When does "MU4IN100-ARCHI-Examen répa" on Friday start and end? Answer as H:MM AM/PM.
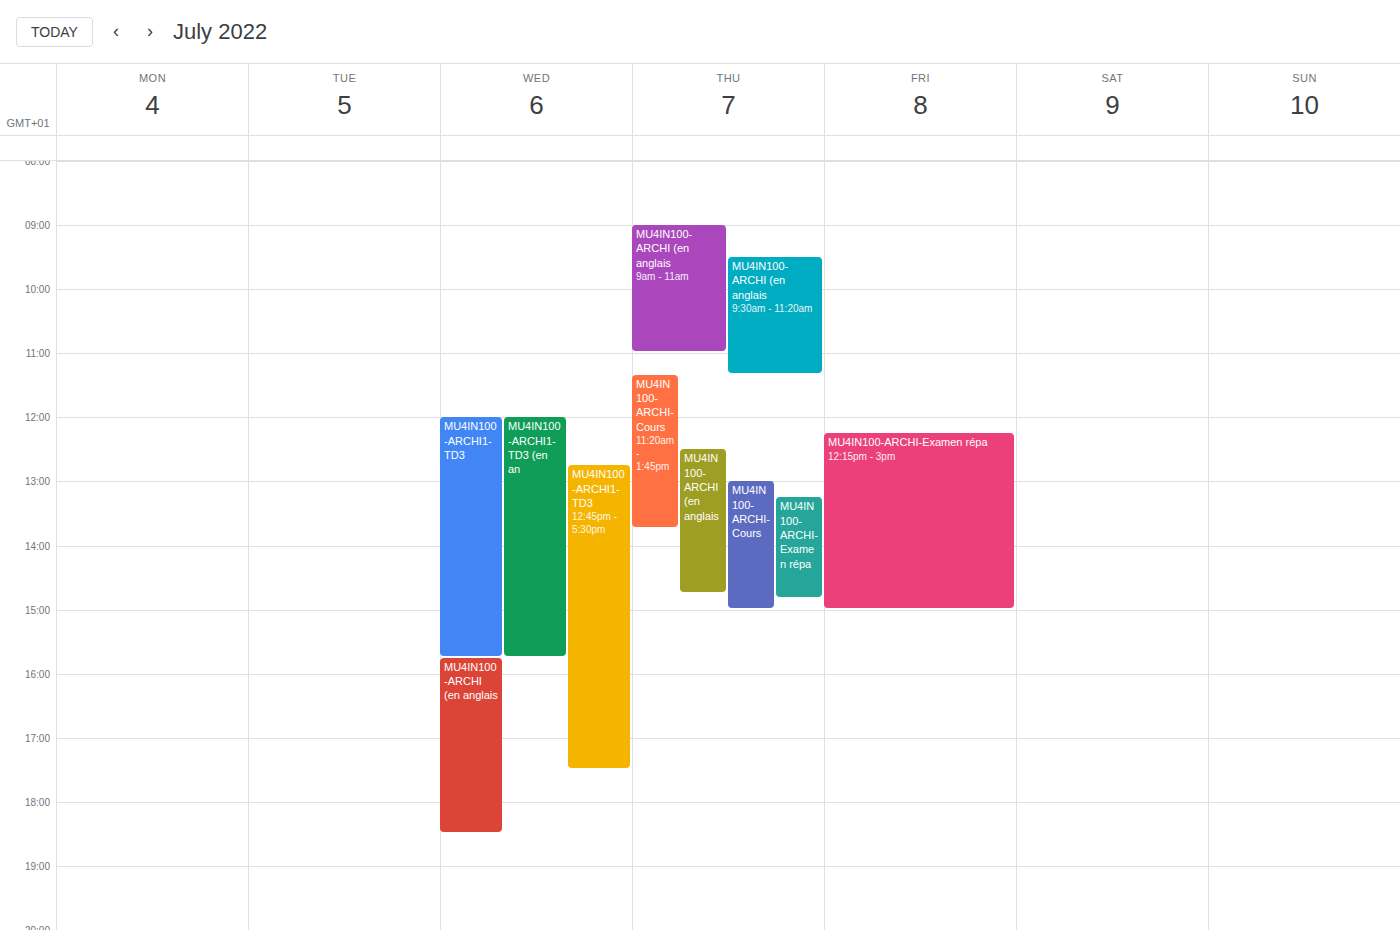
12:15 PM to 3:00 PM